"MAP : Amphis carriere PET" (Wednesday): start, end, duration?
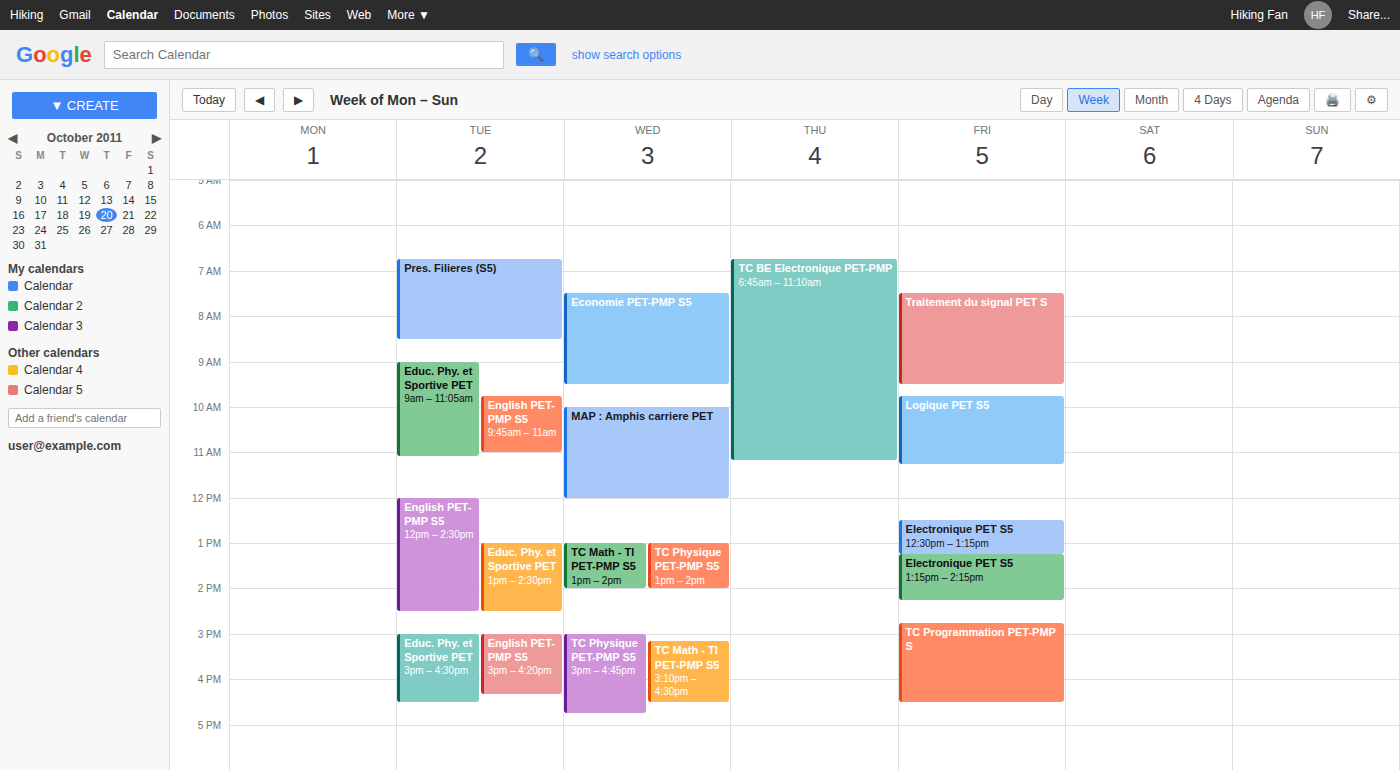
10:00 AM to 12:00 PM, 2 hours